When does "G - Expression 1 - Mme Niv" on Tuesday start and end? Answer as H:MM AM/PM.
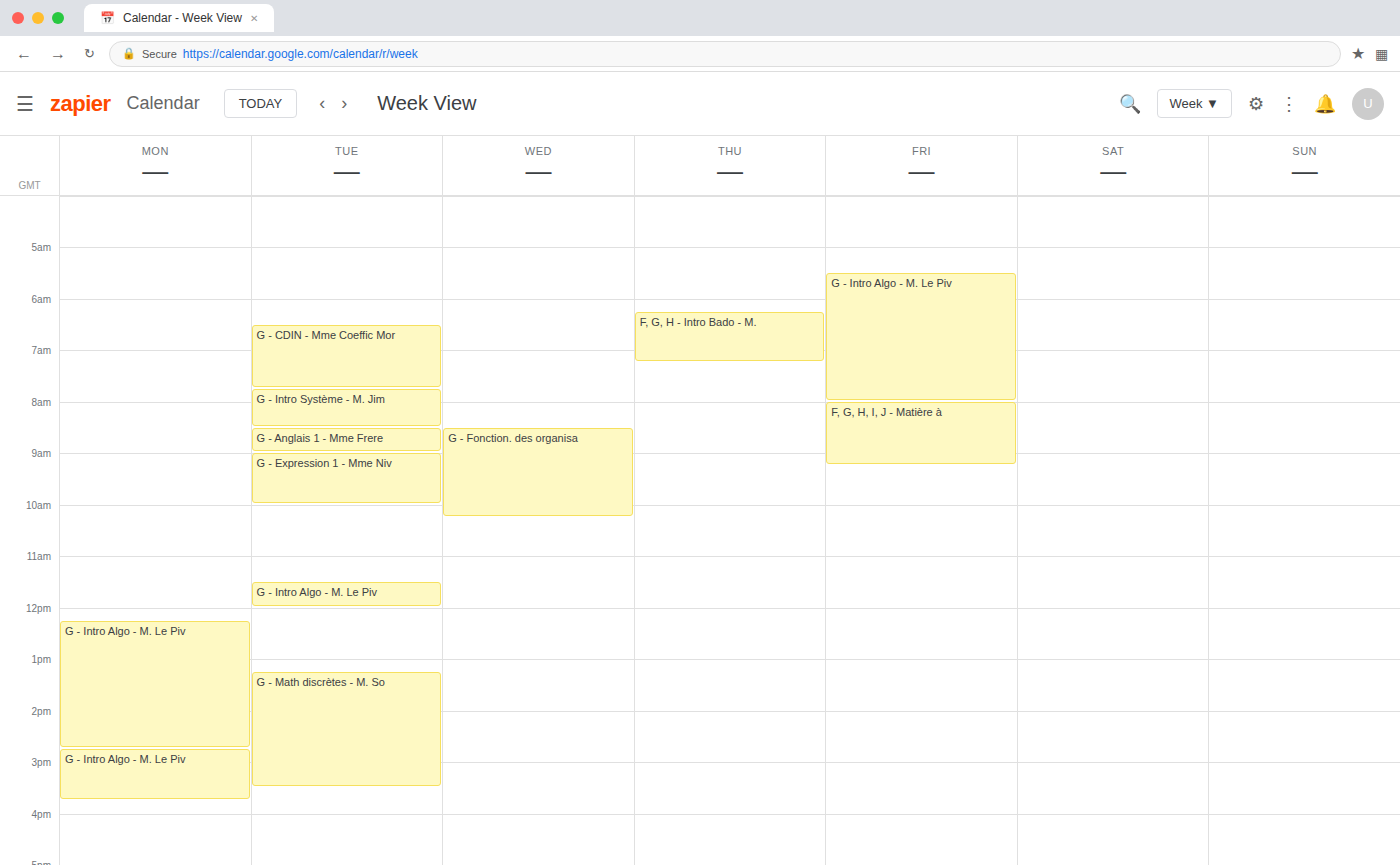
9:00 AM to 10:00 AM